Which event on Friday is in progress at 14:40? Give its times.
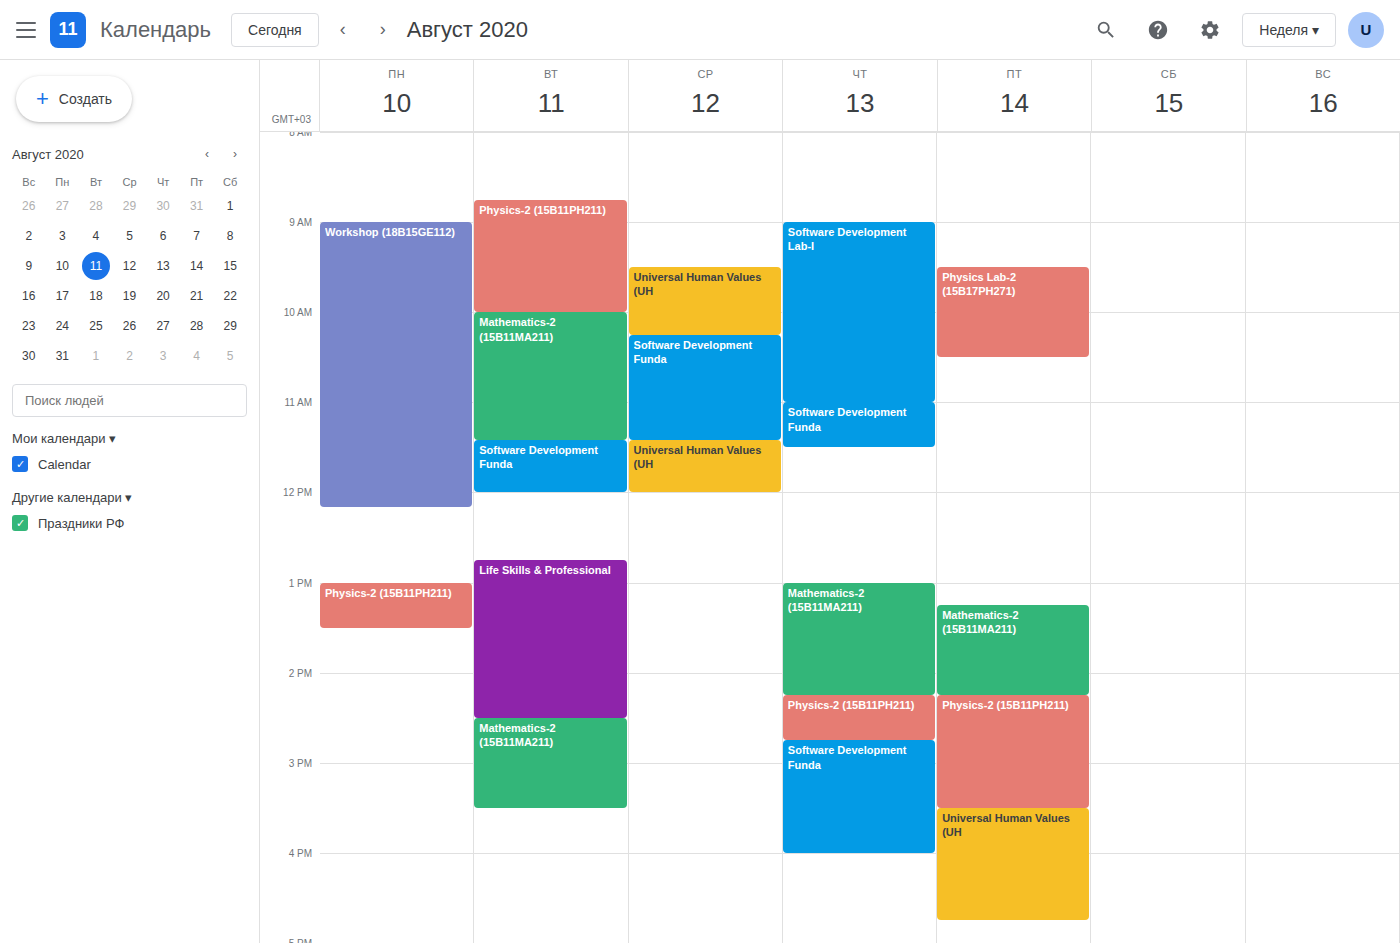
"Physics-2 (15B11PH211)", 14:15 to 15:30